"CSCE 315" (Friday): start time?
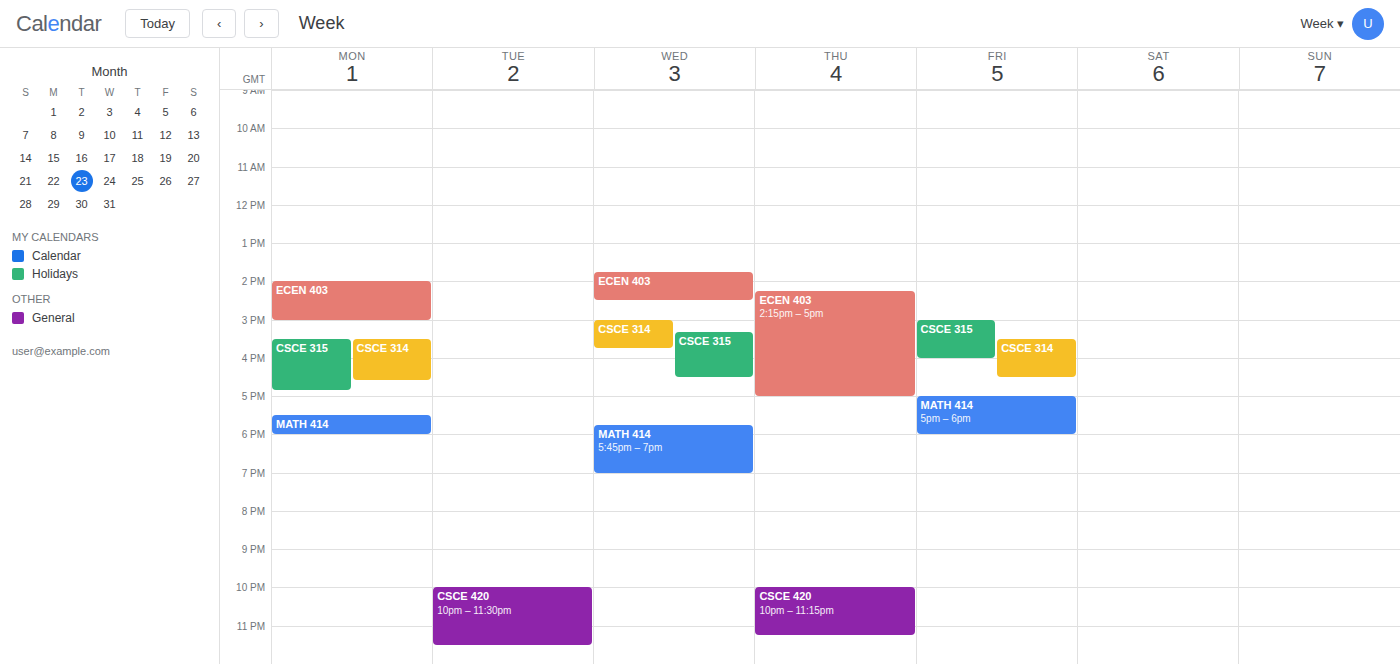
3:00 PM